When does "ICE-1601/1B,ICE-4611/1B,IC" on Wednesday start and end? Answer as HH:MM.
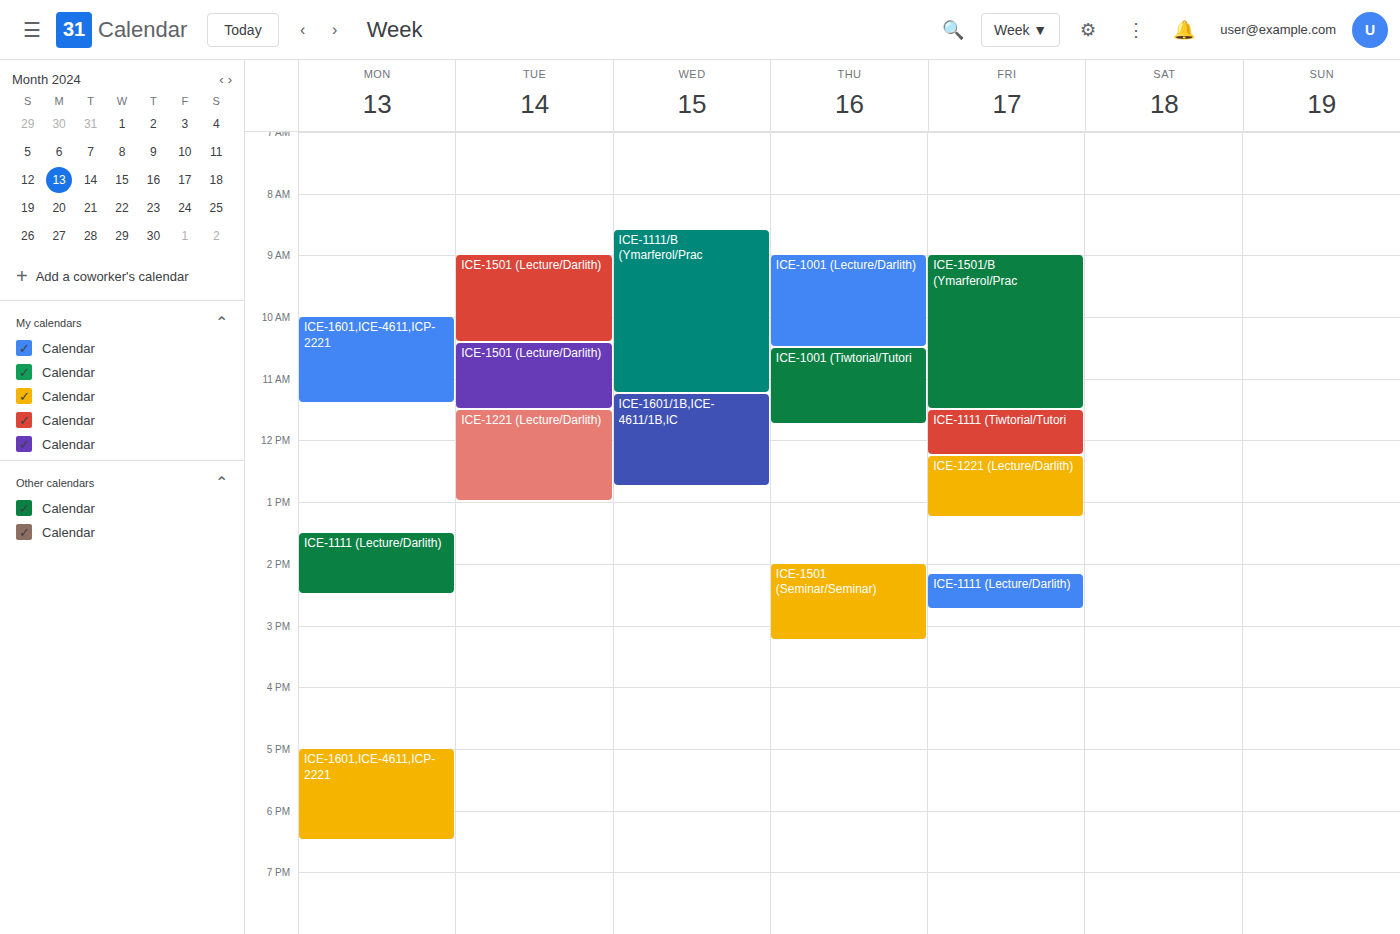
11:15 to 12:45